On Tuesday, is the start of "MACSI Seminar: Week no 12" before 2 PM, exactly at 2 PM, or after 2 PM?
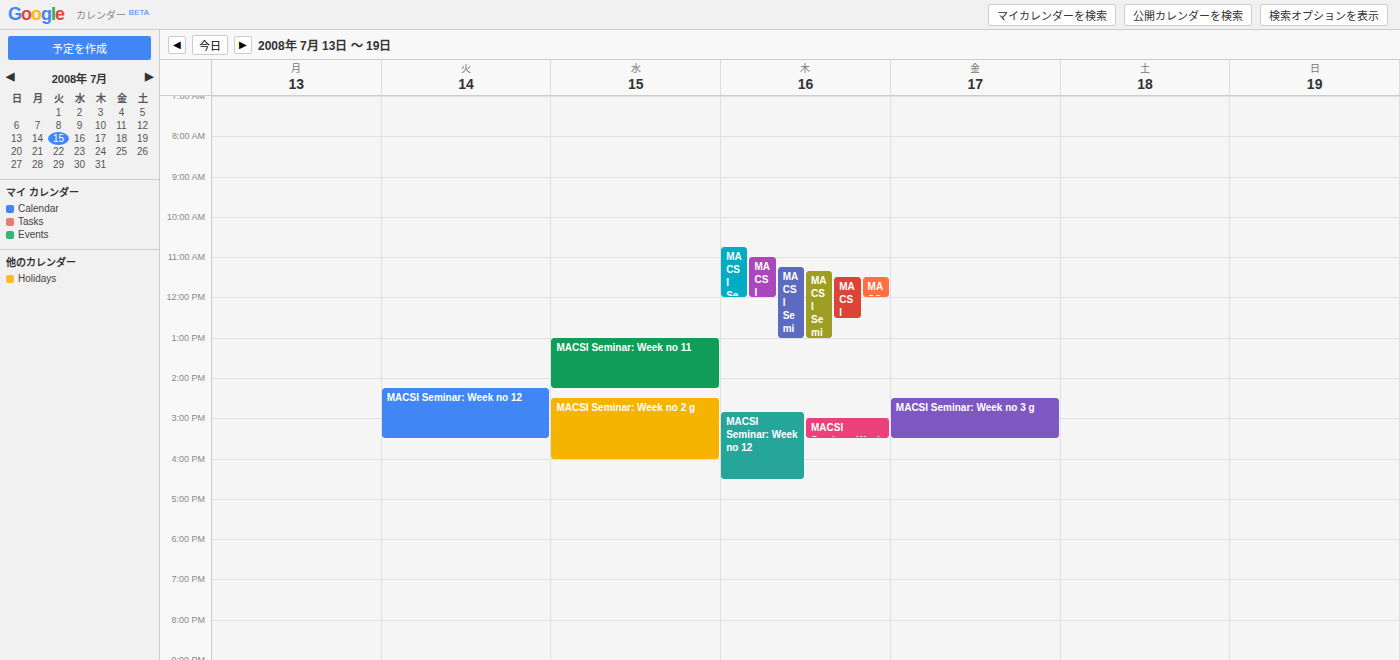
2:15 PM -- after 2 PM, 15 minutes below the 2 PM line.